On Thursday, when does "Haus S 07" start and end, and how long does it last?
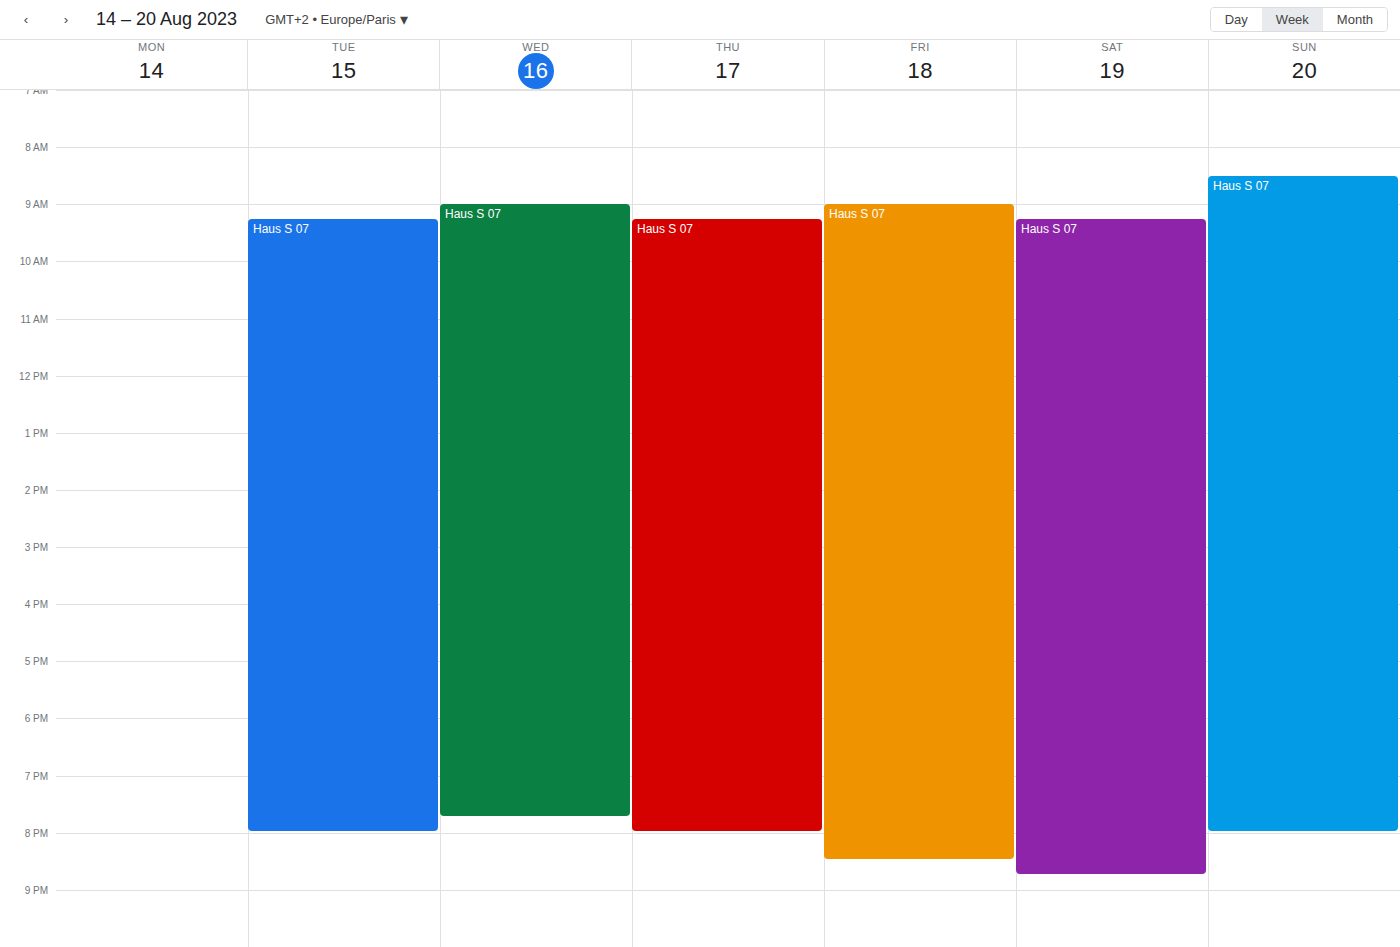
9:15 AM to 8:00 PM, 10 hours 45 minutes